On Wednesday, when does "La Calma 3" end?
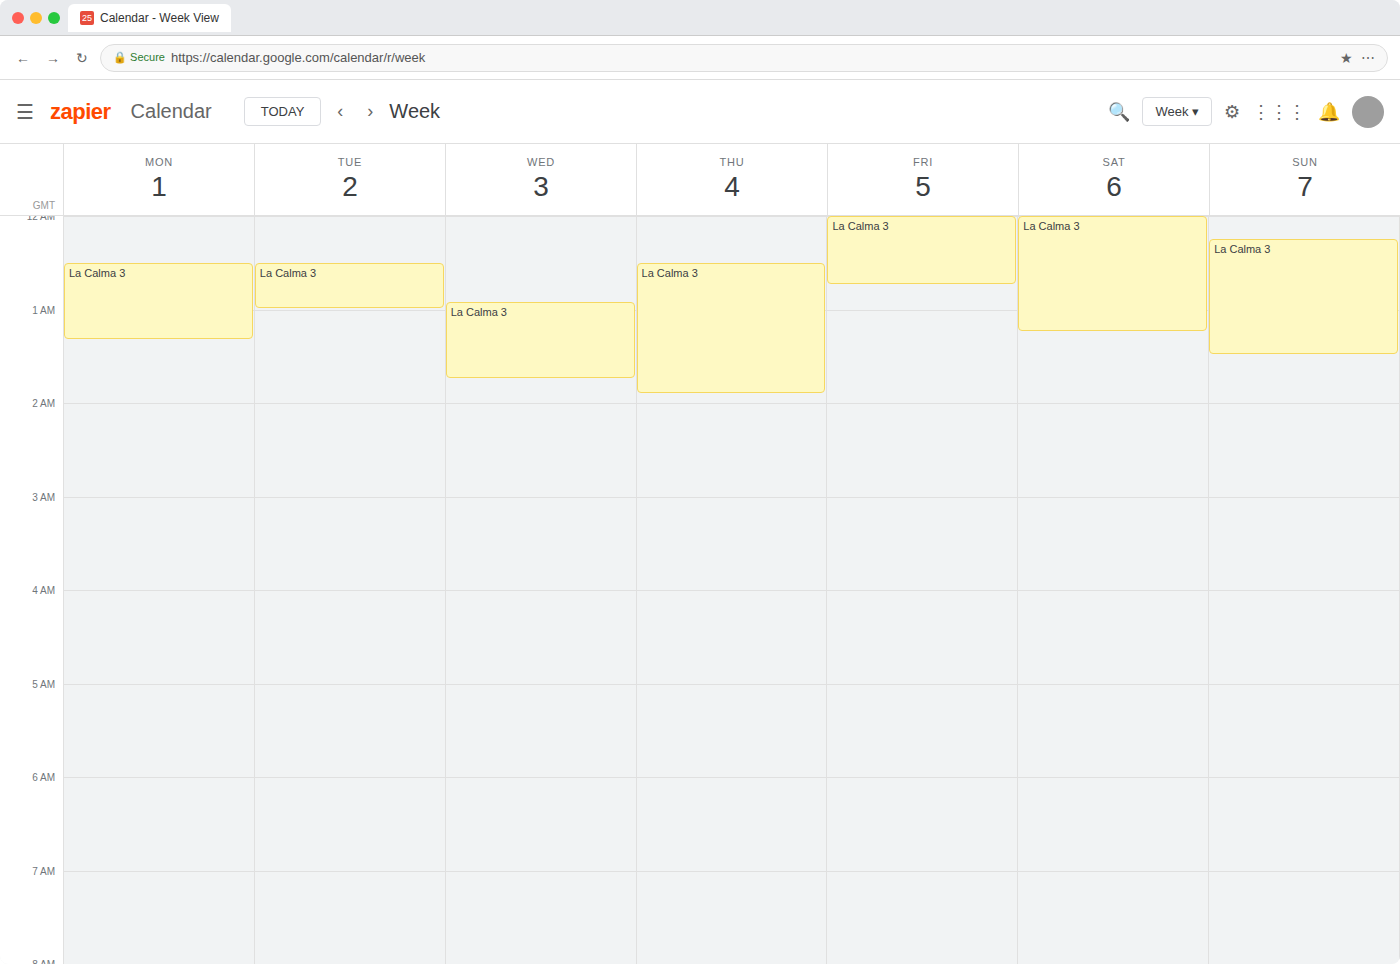
1:45 AM